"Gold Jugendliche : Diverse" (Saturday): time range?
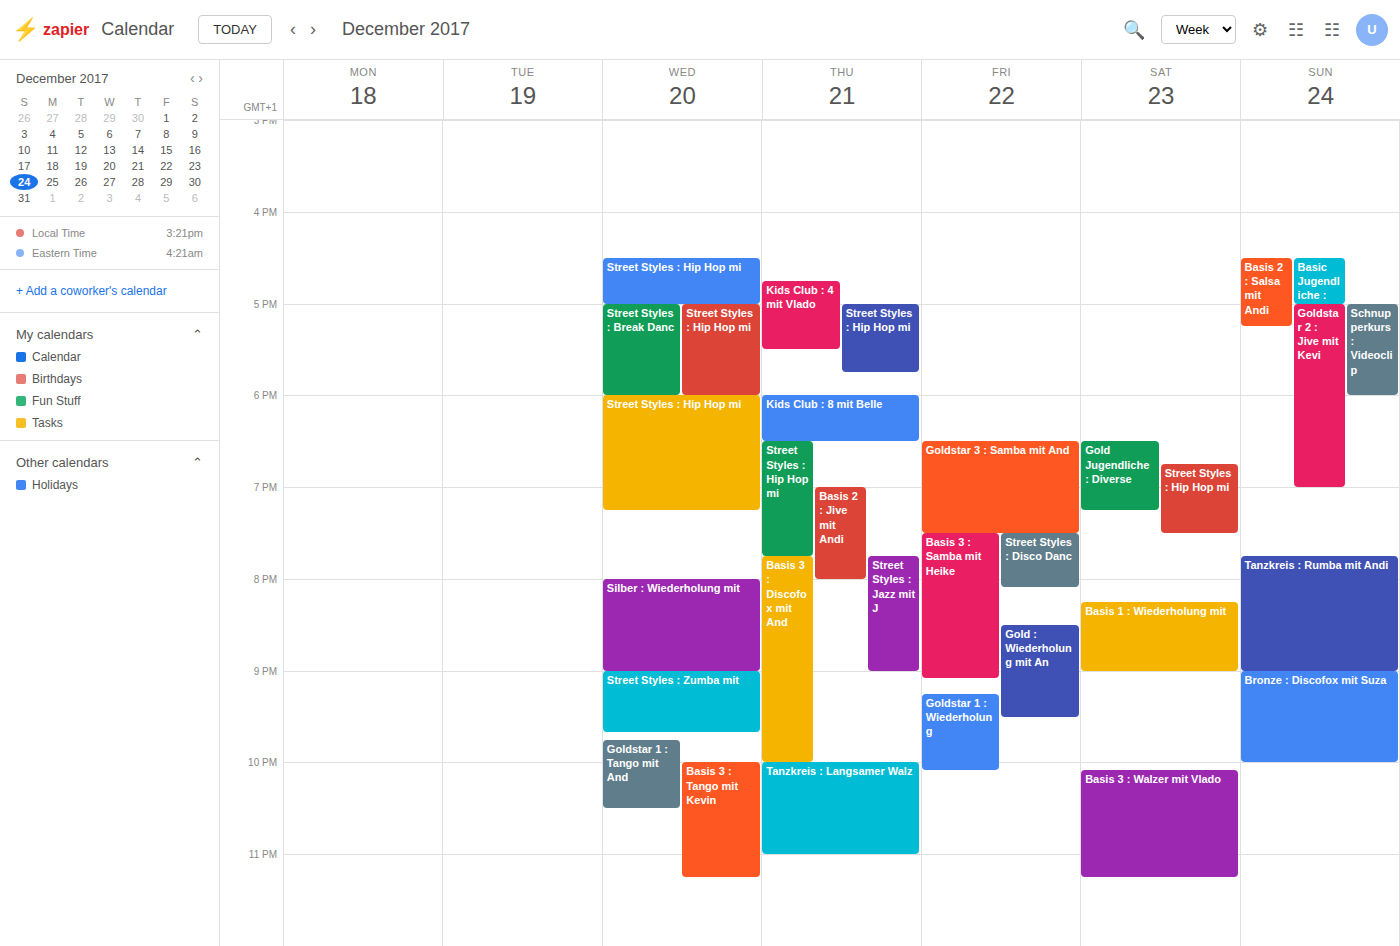
6:30 PM to 7:15 PM